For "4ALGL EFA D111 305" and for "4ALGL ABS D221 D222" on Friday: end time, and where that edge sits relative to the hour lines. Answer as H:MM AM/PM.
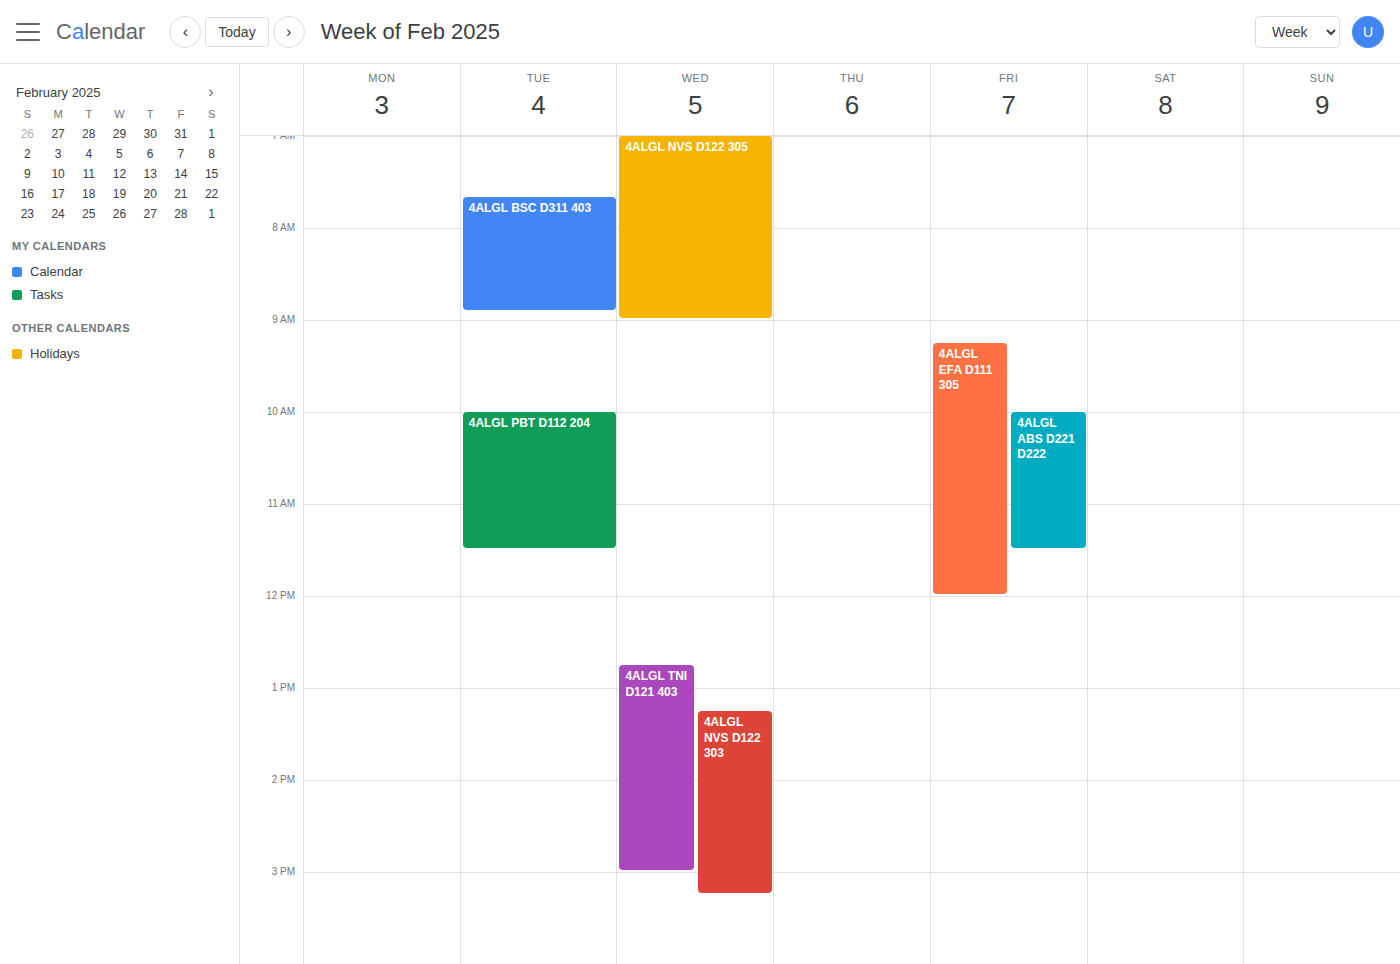
"4ALGL EFA D111 305": 12:00 PM, exactly on the 12 PM line. "4ALGL ABS D221 D222": 11:30 AM, halfway between the 11 AM and 12 PM lines.